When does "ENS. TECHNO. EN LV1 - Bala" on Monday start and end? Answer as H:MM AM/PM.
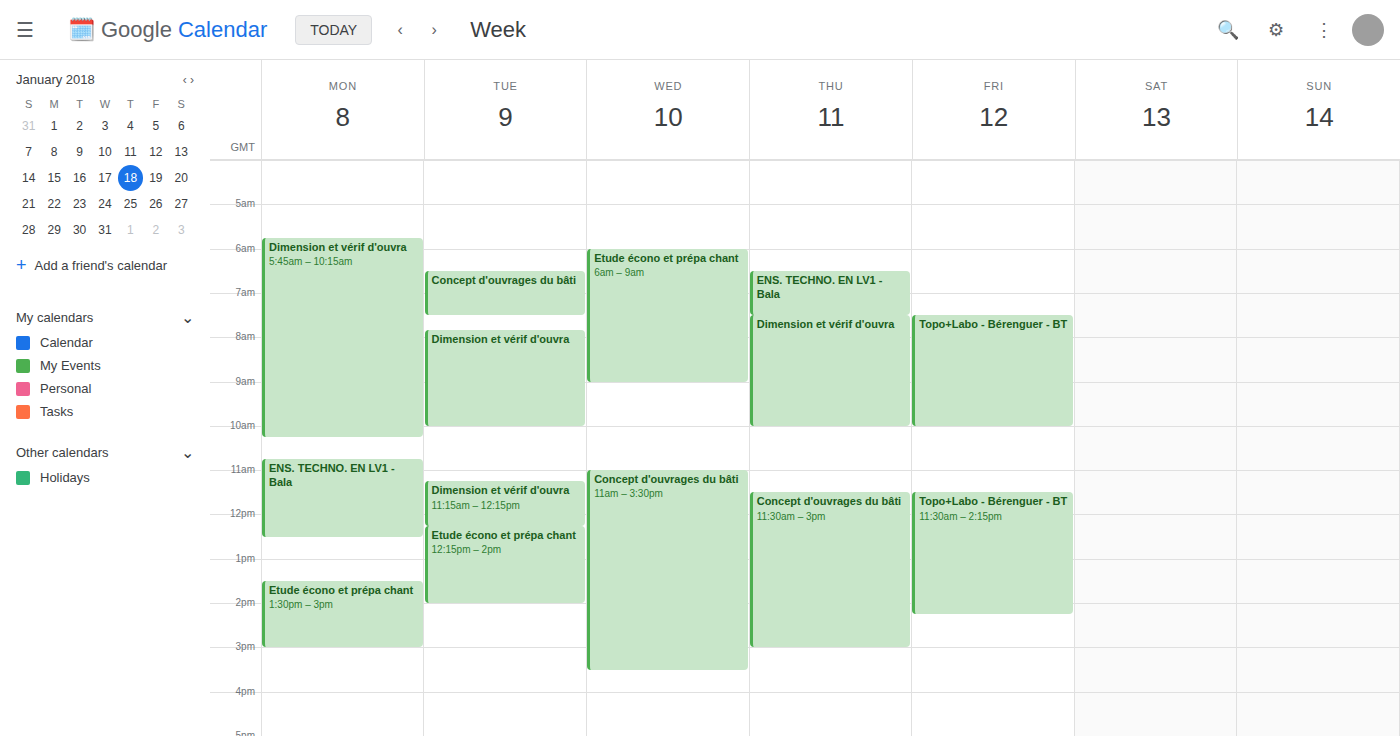
10:45 AM to 12:30 PM